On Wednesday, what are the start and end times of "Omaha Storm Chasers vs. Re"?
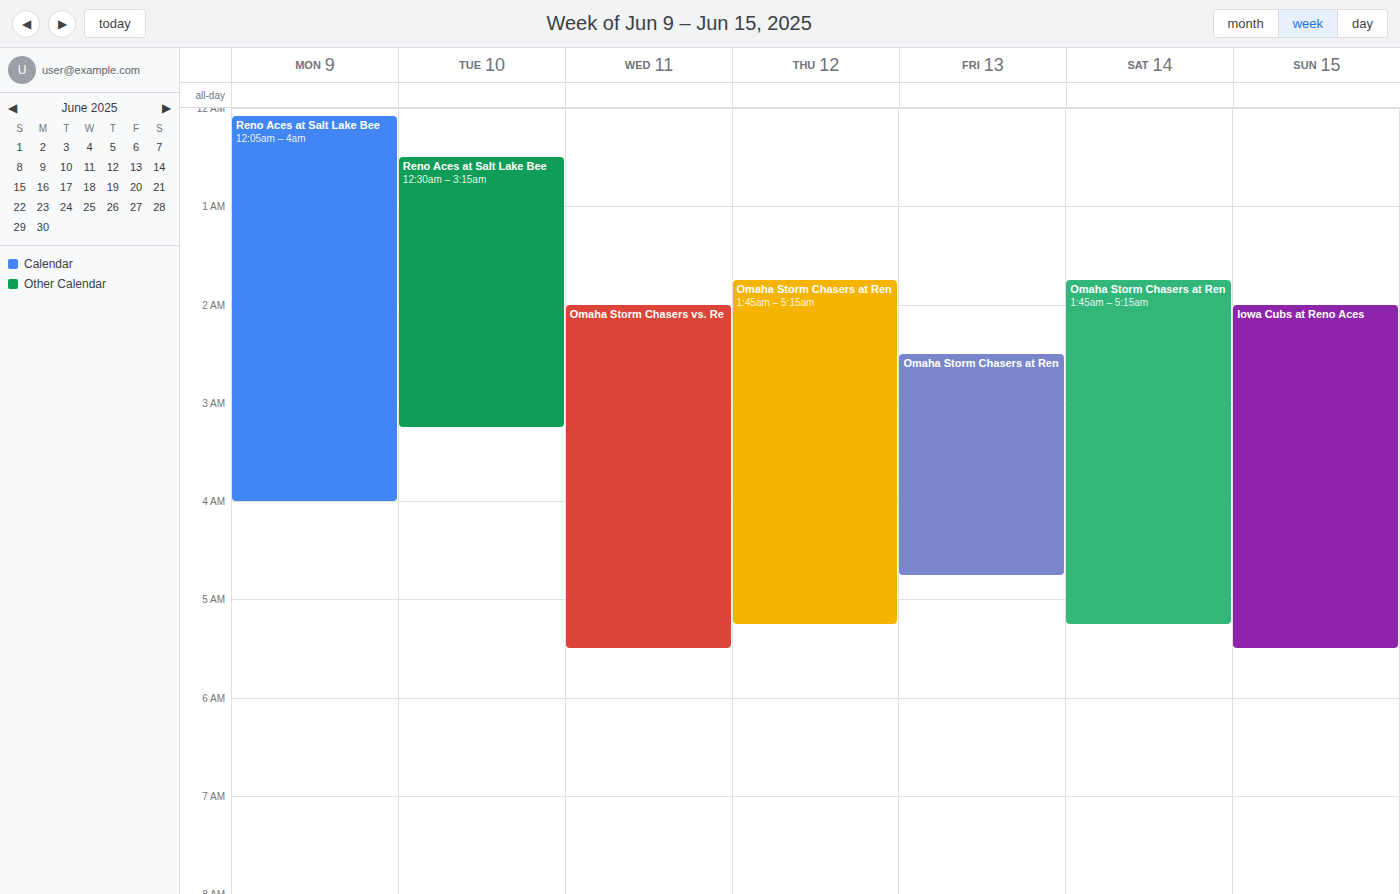
2:00 AM to 5:30 AM